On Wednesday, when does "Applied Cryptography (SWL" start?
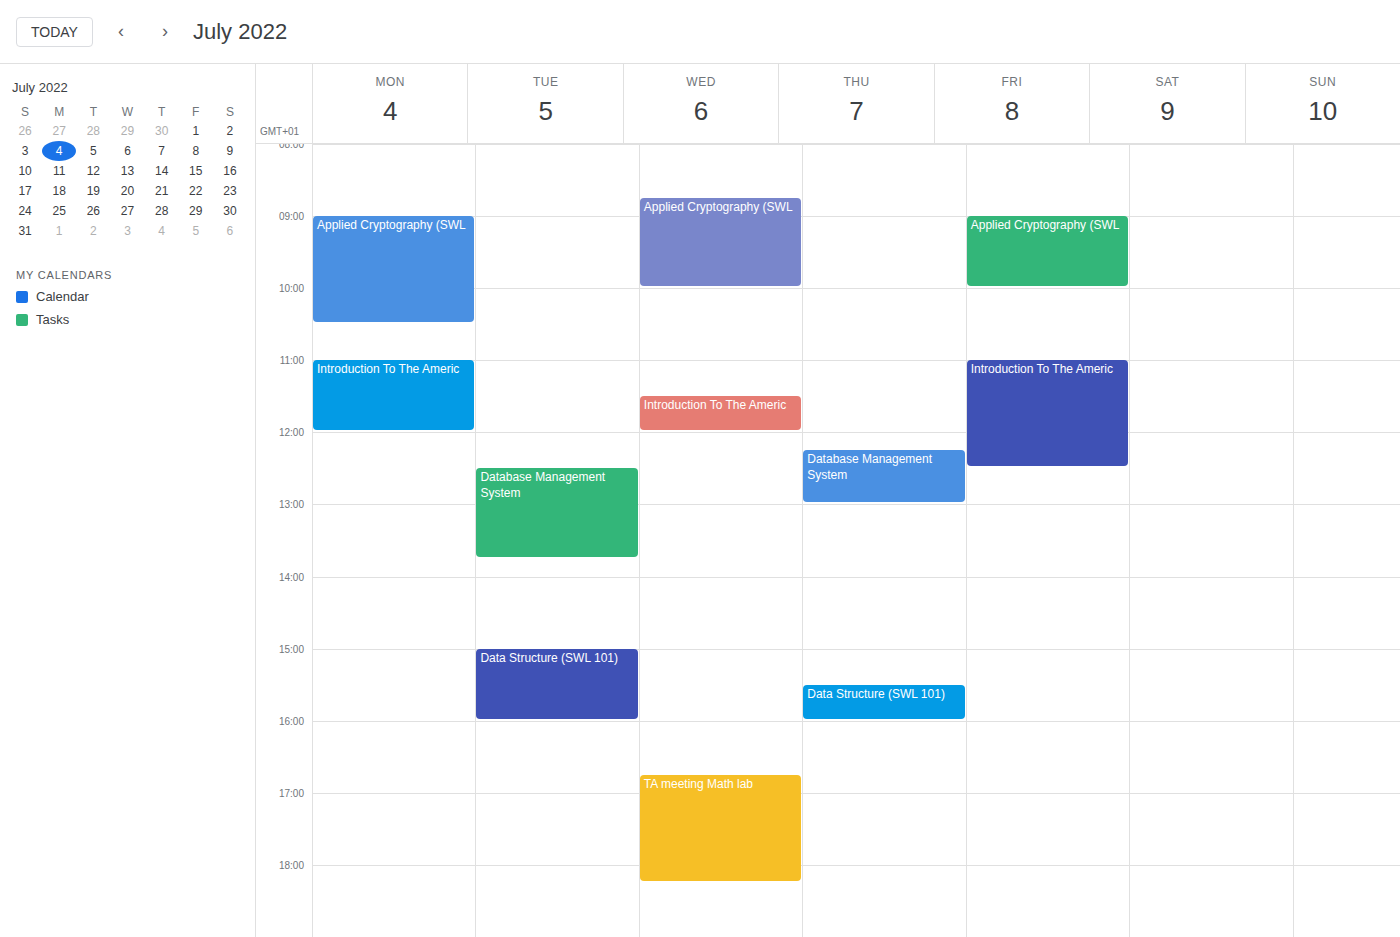
8:45 AM